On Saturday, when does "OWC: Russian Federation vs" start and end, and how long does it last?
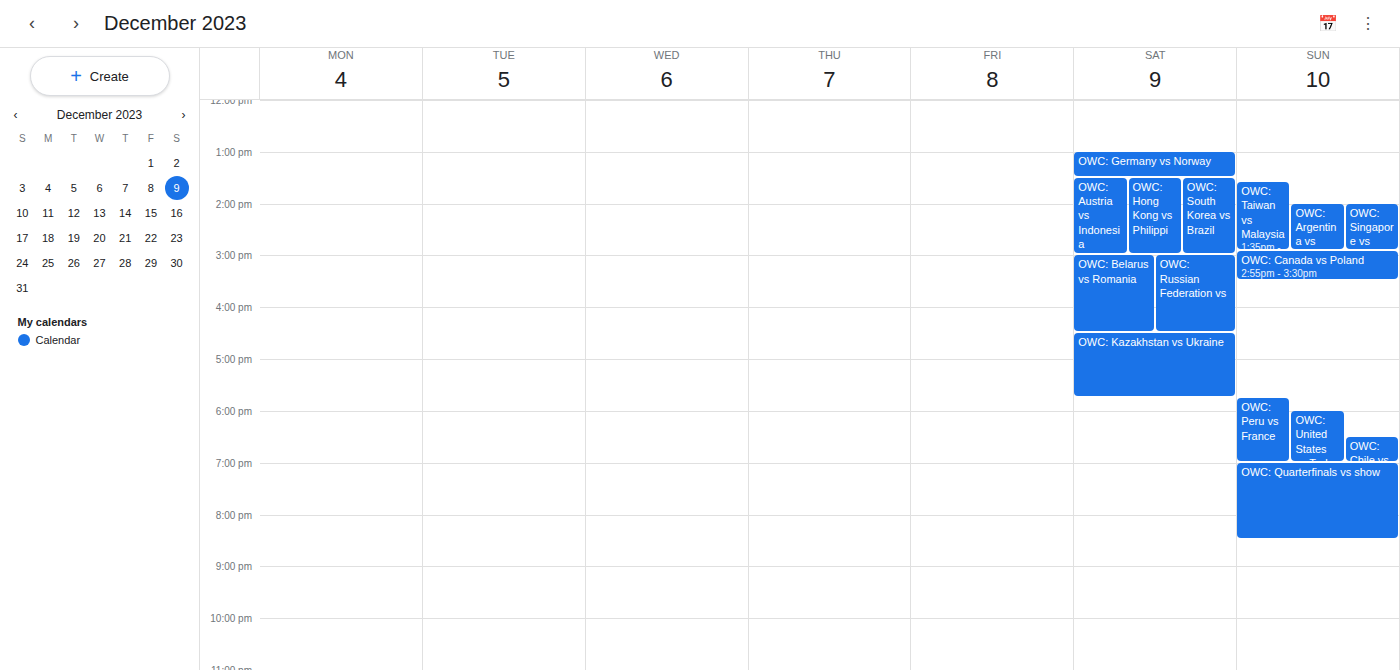
3:00 PM to 4:30 PM, 1 hour 30 minutes